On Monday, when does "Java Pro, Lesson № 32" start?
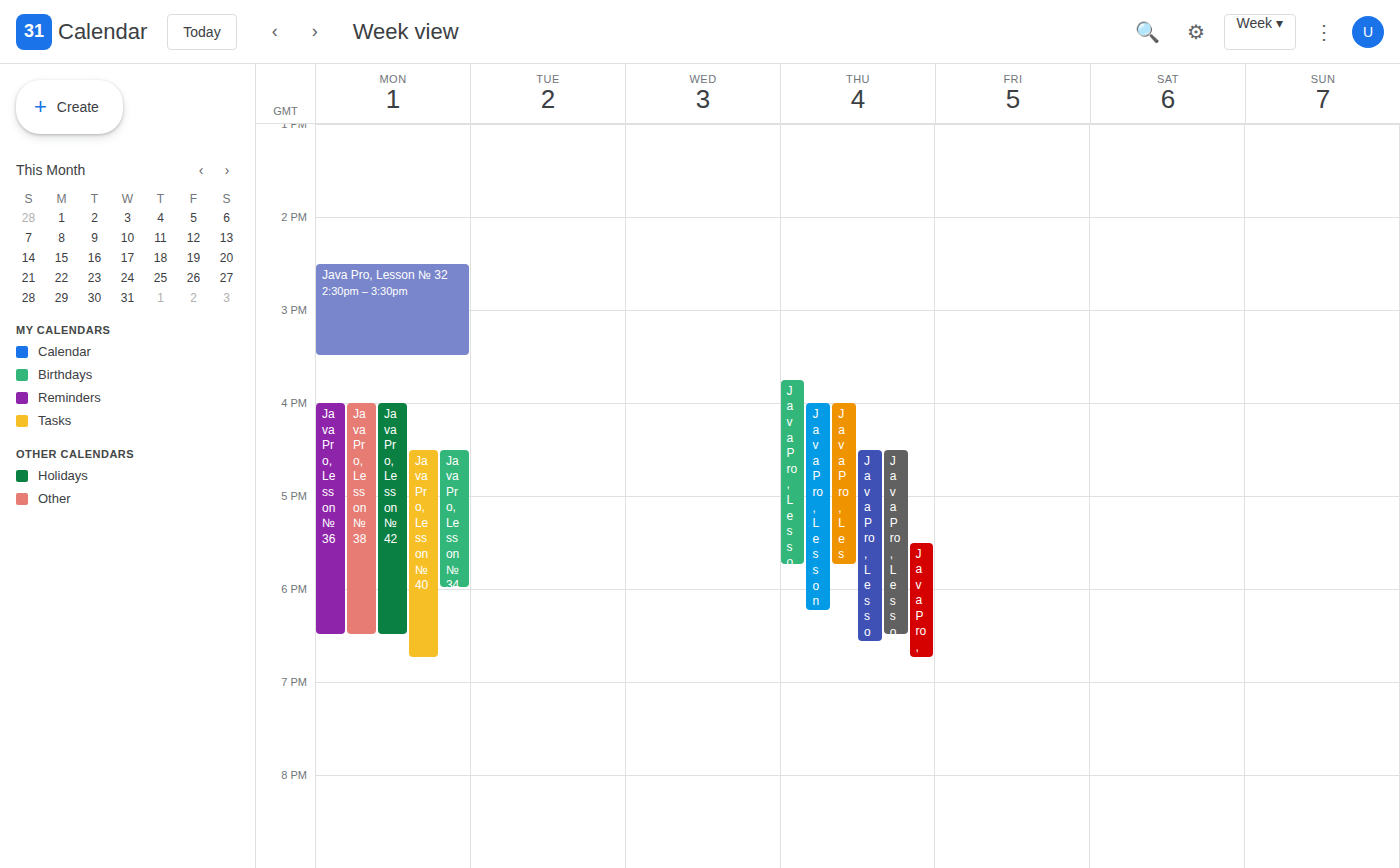
2:30 PM